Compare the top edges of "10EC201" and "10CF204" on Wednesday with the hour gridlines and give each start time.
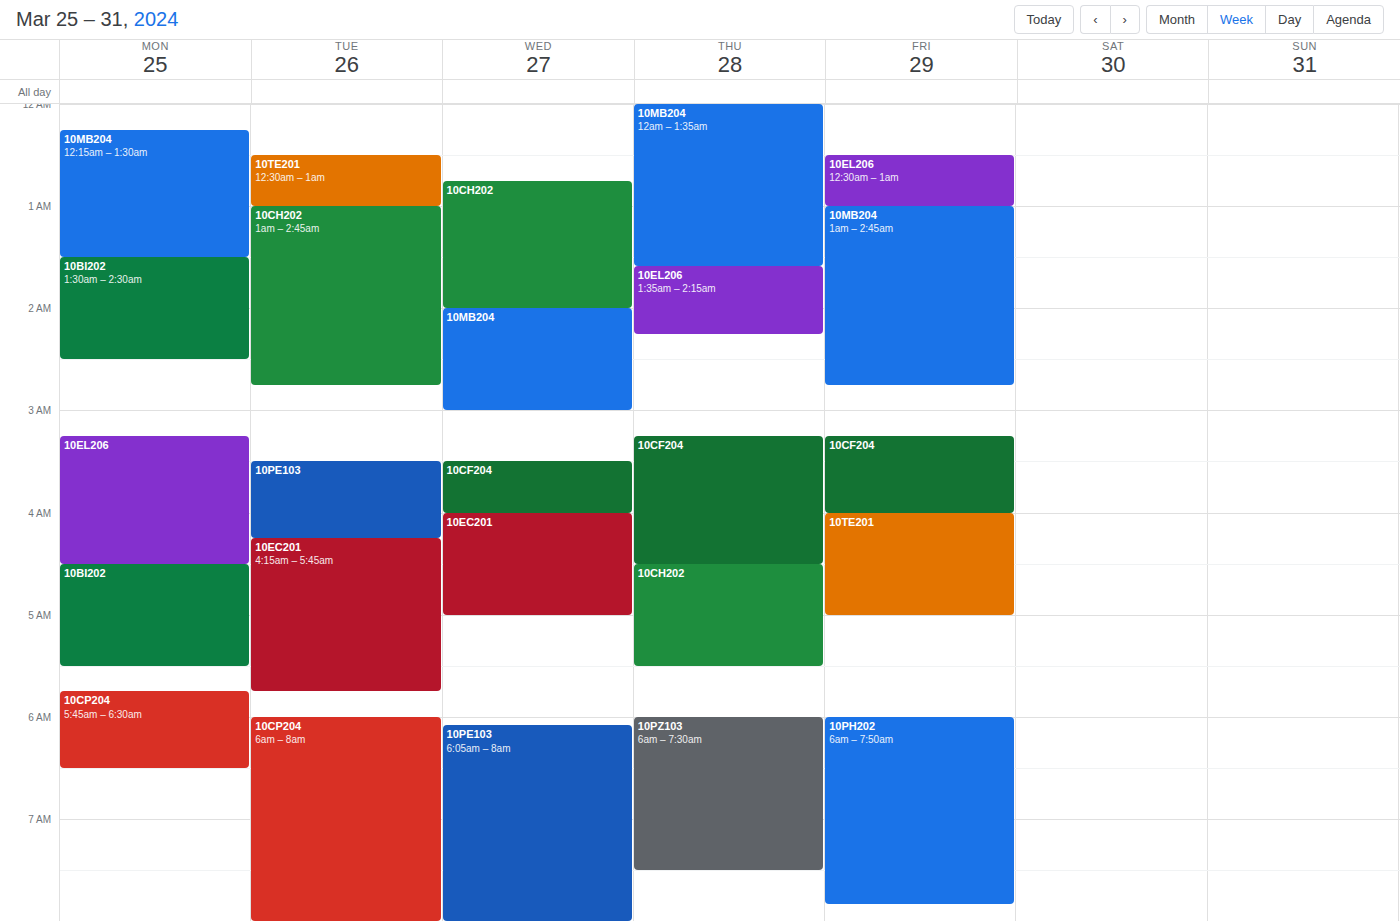
"10EC201": 4:00 AM, exactly on the 4 AM line. "10CF204": 3:30 AM, halfway between the 3 AM and 4 AM lines.